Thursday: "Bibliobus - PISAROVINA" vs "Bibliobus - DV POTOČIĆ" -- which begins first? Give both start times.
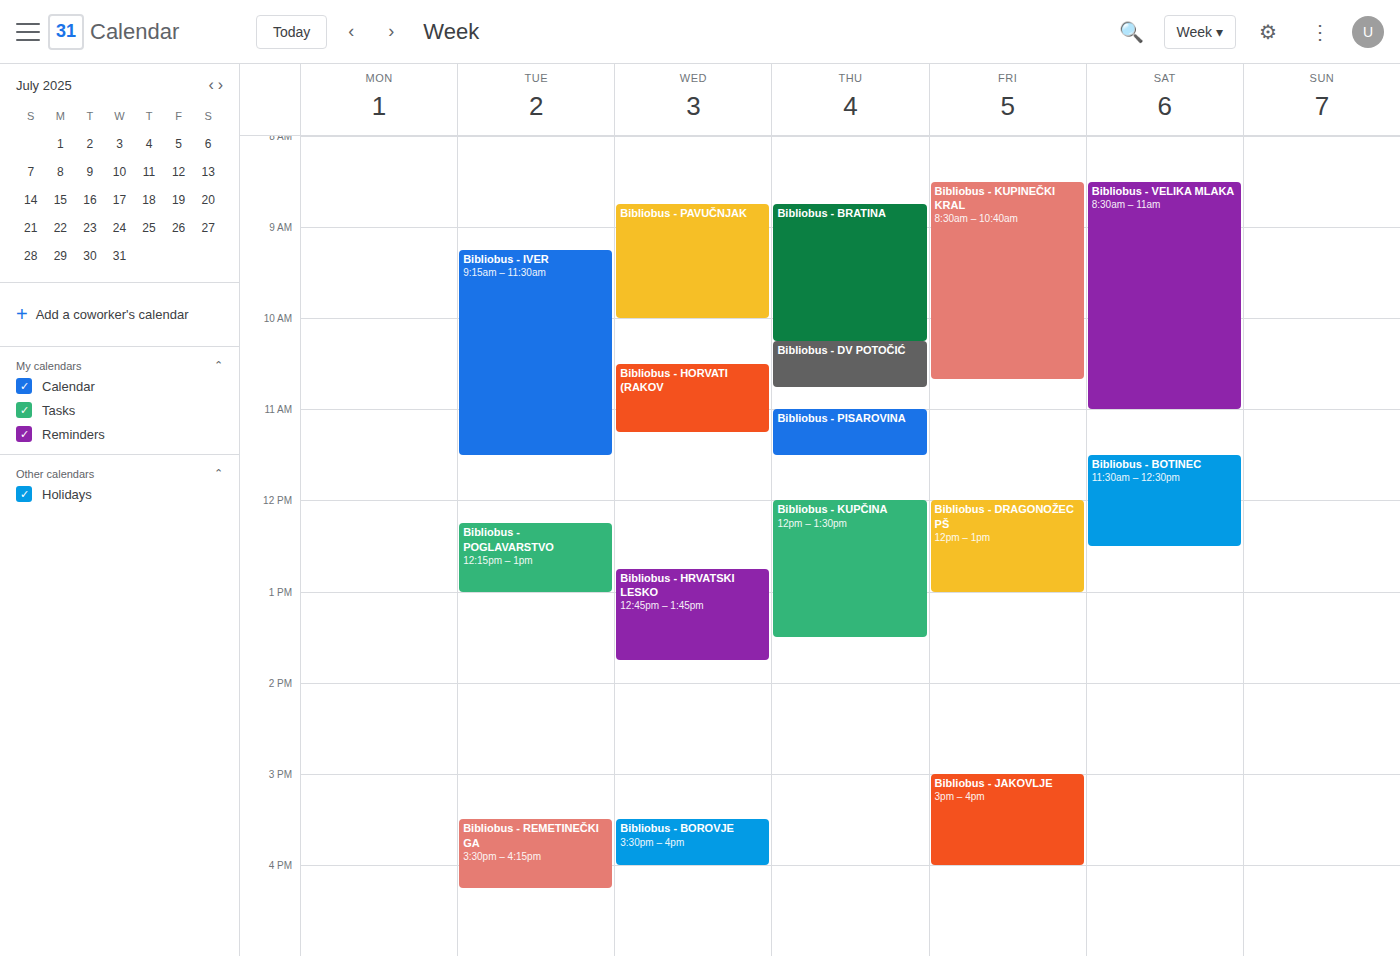
"Bibliobus - DV POTOČIĆ" 10:15 AM; "Bibliobus - PISAROVINA" 11:00 AM.